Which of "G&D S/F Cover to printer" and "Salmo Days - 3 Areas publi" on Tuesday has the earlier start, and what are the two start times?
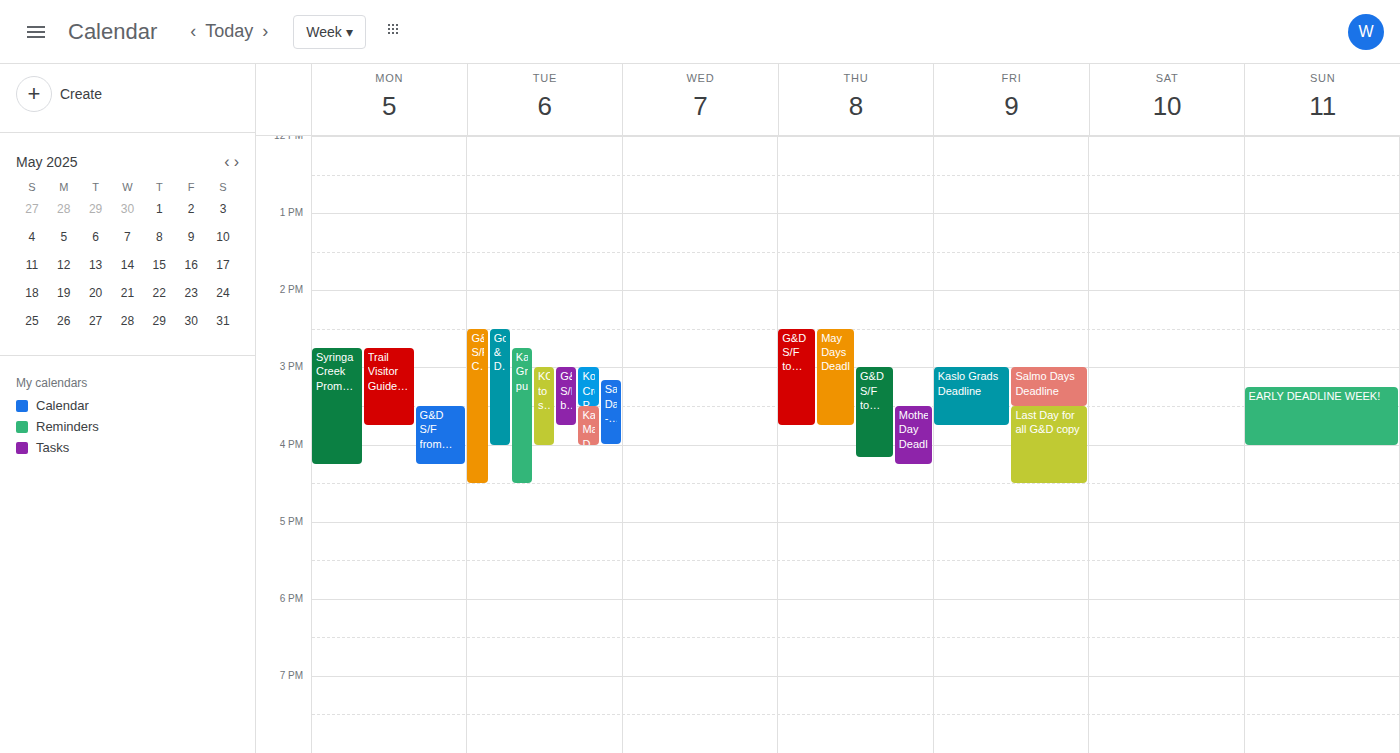
"G&D S/F Cover to printer" 2:30 PM; "Salmo Days - 3 Areas publi" 3:10 PM.